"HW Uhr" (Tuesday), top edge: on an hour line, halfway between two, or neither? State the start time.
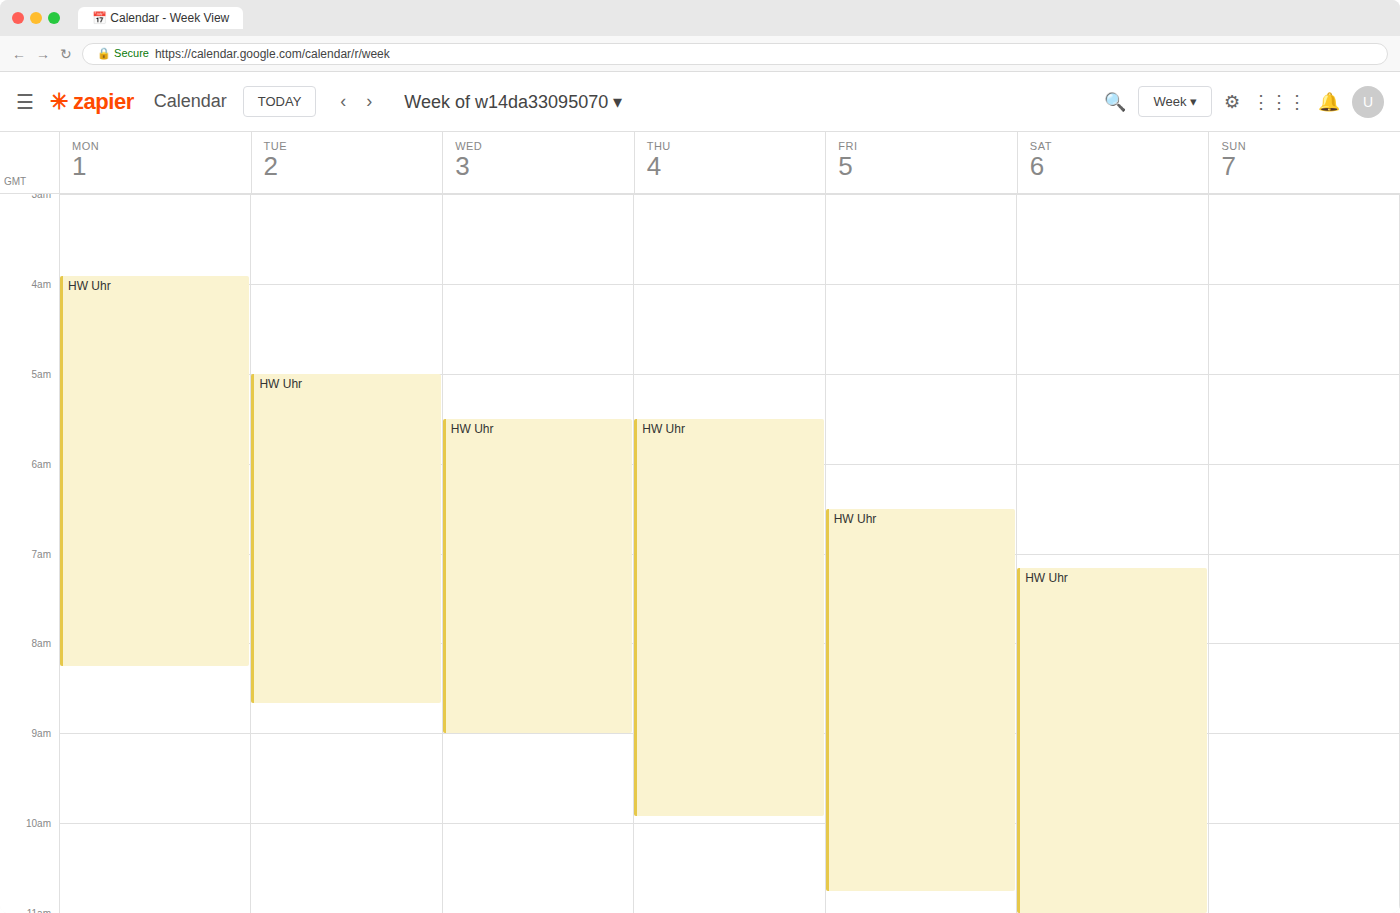
5:00 AM -- exactly on the 5 AM line.